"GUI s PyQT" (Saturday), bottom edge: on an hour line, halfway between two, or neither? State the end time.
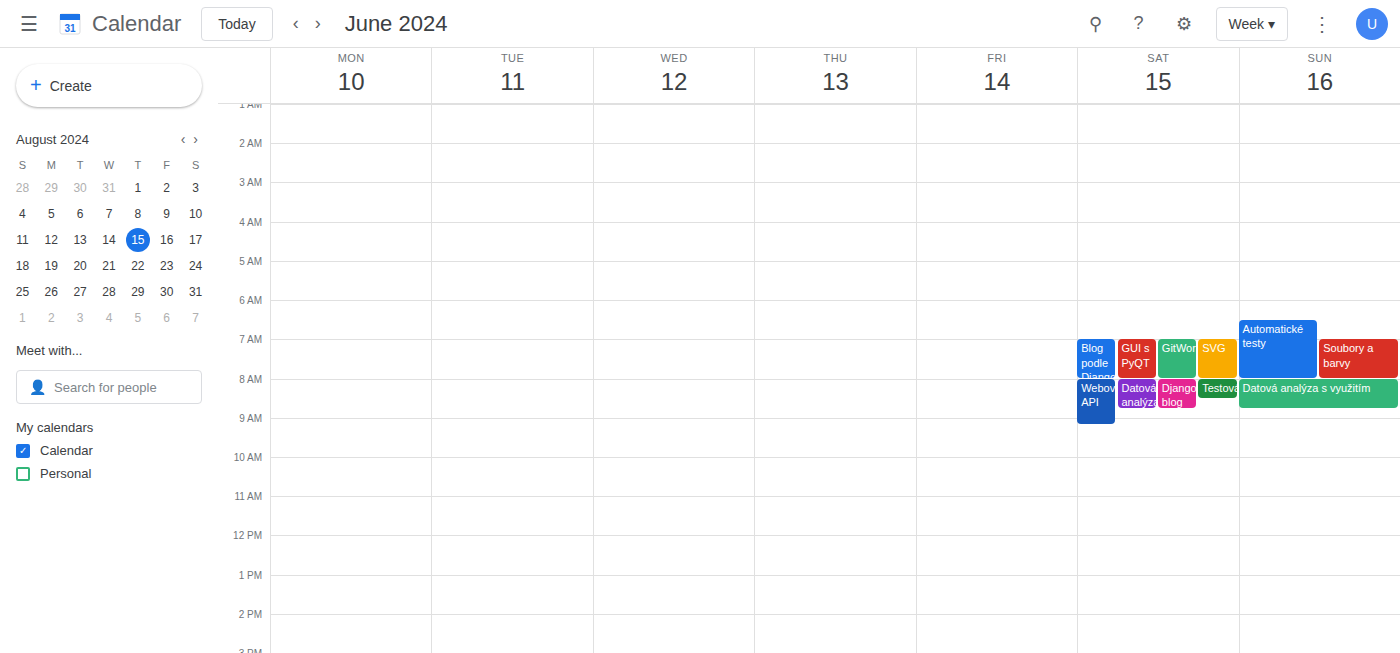
8:00 AM -- exactly on the 8 AM line.